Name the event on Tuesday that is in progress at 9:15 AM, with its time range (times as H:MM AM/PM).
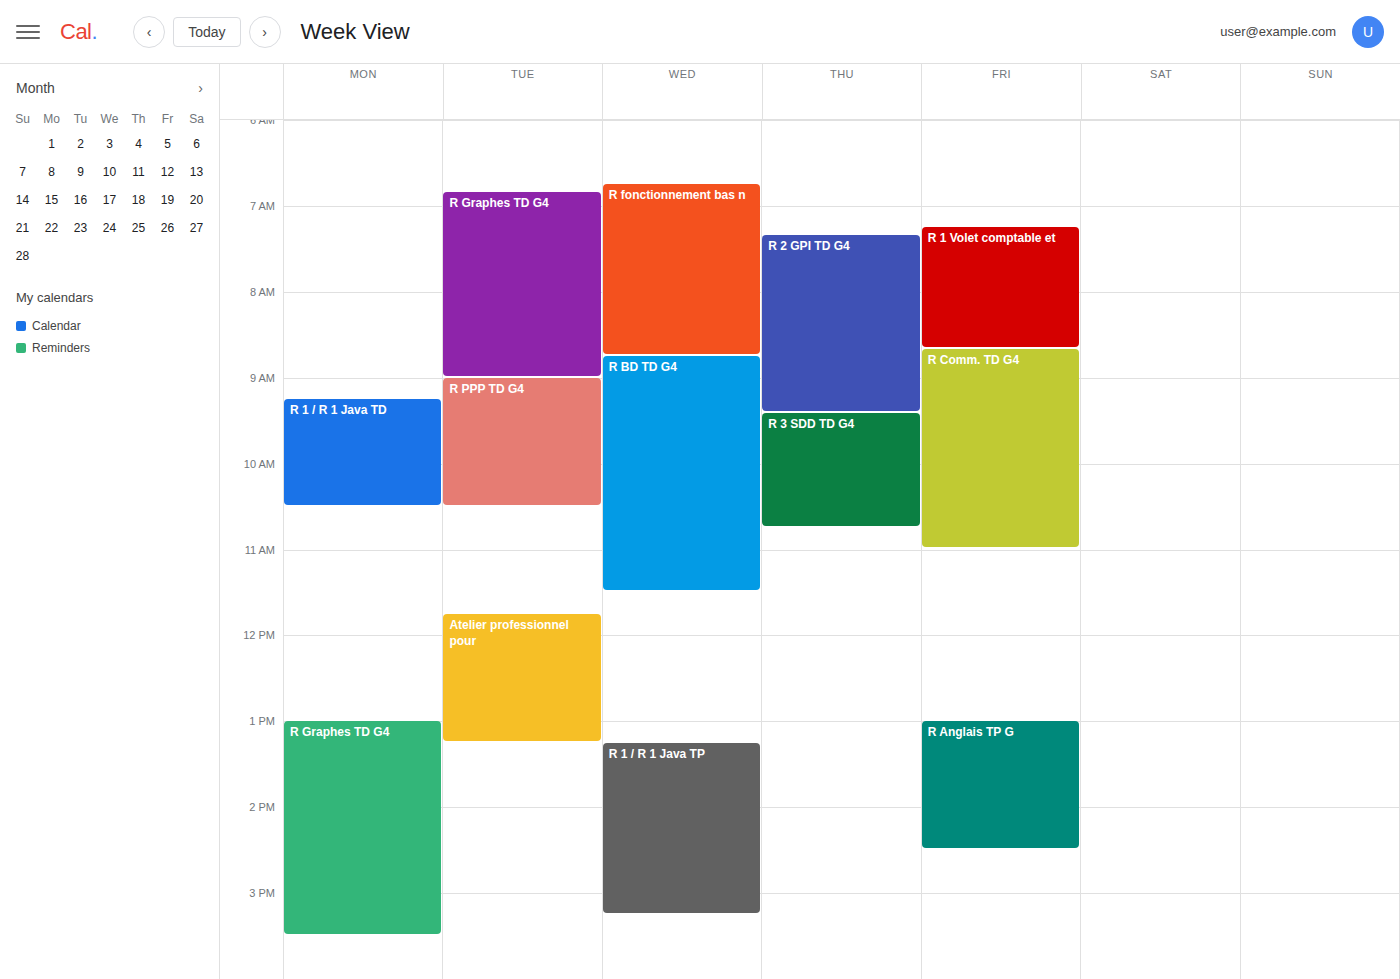
"R PPP TD G4", 9:00 AM to 10:30 AM